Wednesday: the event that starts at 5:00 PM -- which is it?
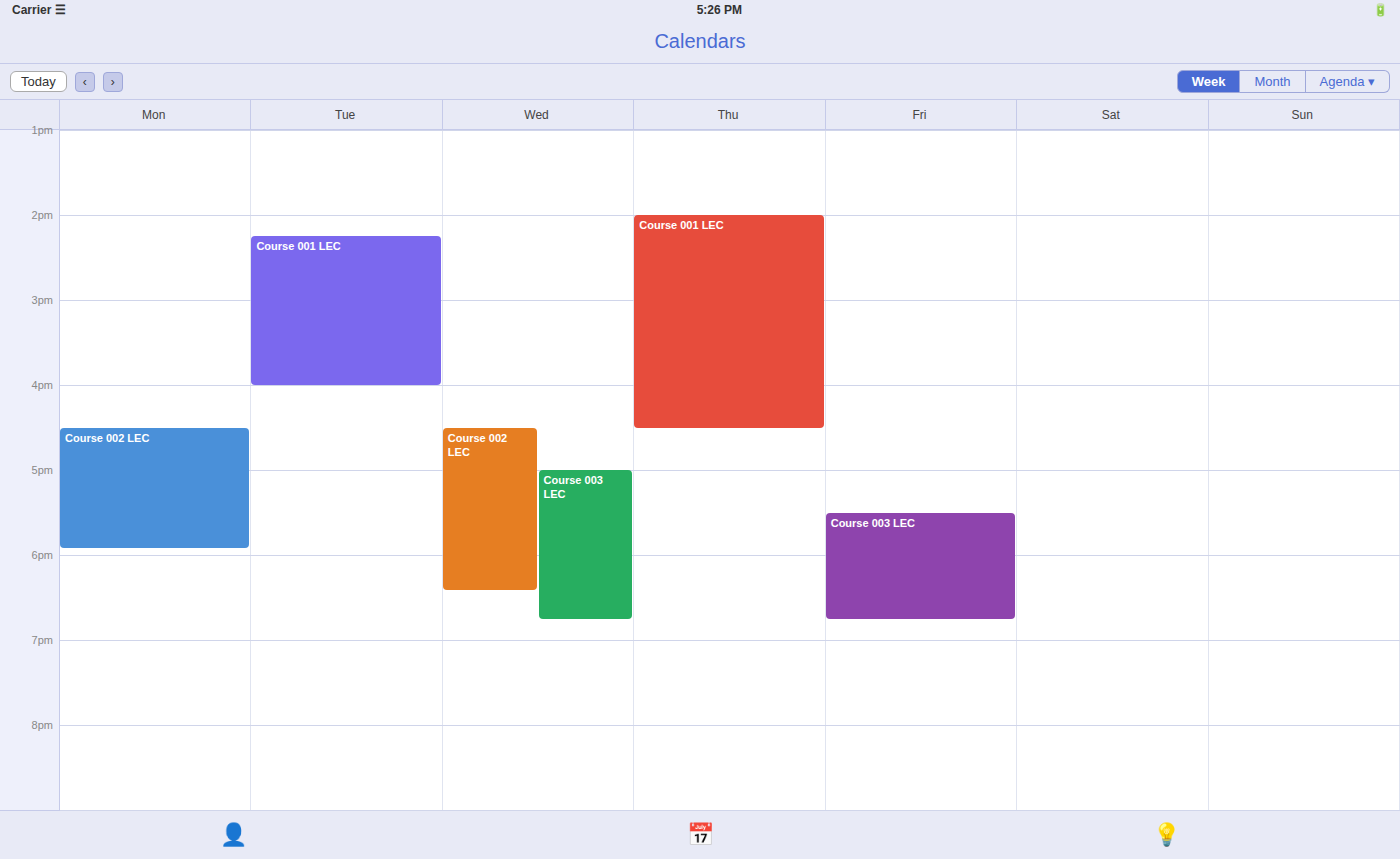
"Course 003 LEC"